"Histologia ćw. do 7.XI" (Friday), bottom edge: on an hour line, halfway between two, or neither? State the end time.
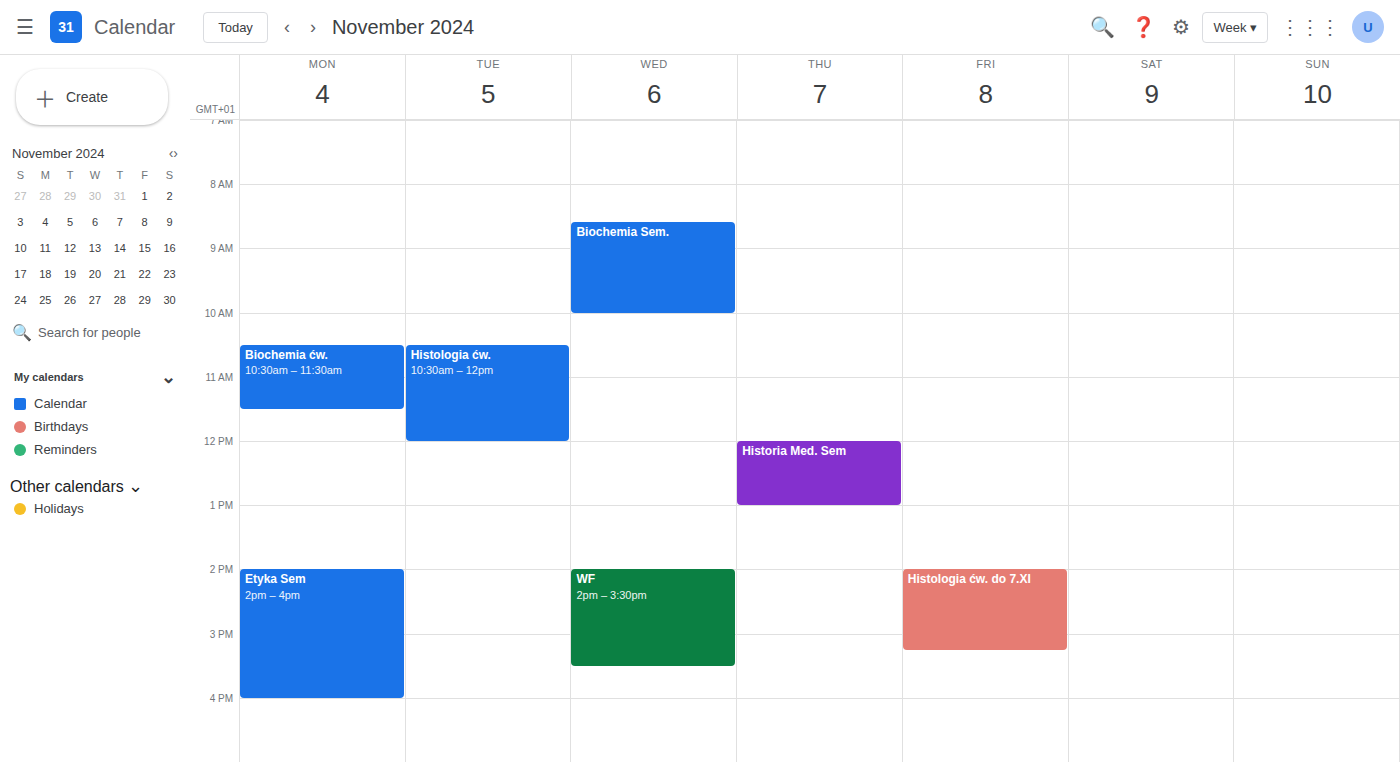
3:15 PM -- neither: a quarter of the way from the 3 PM line to the 4 PM line.